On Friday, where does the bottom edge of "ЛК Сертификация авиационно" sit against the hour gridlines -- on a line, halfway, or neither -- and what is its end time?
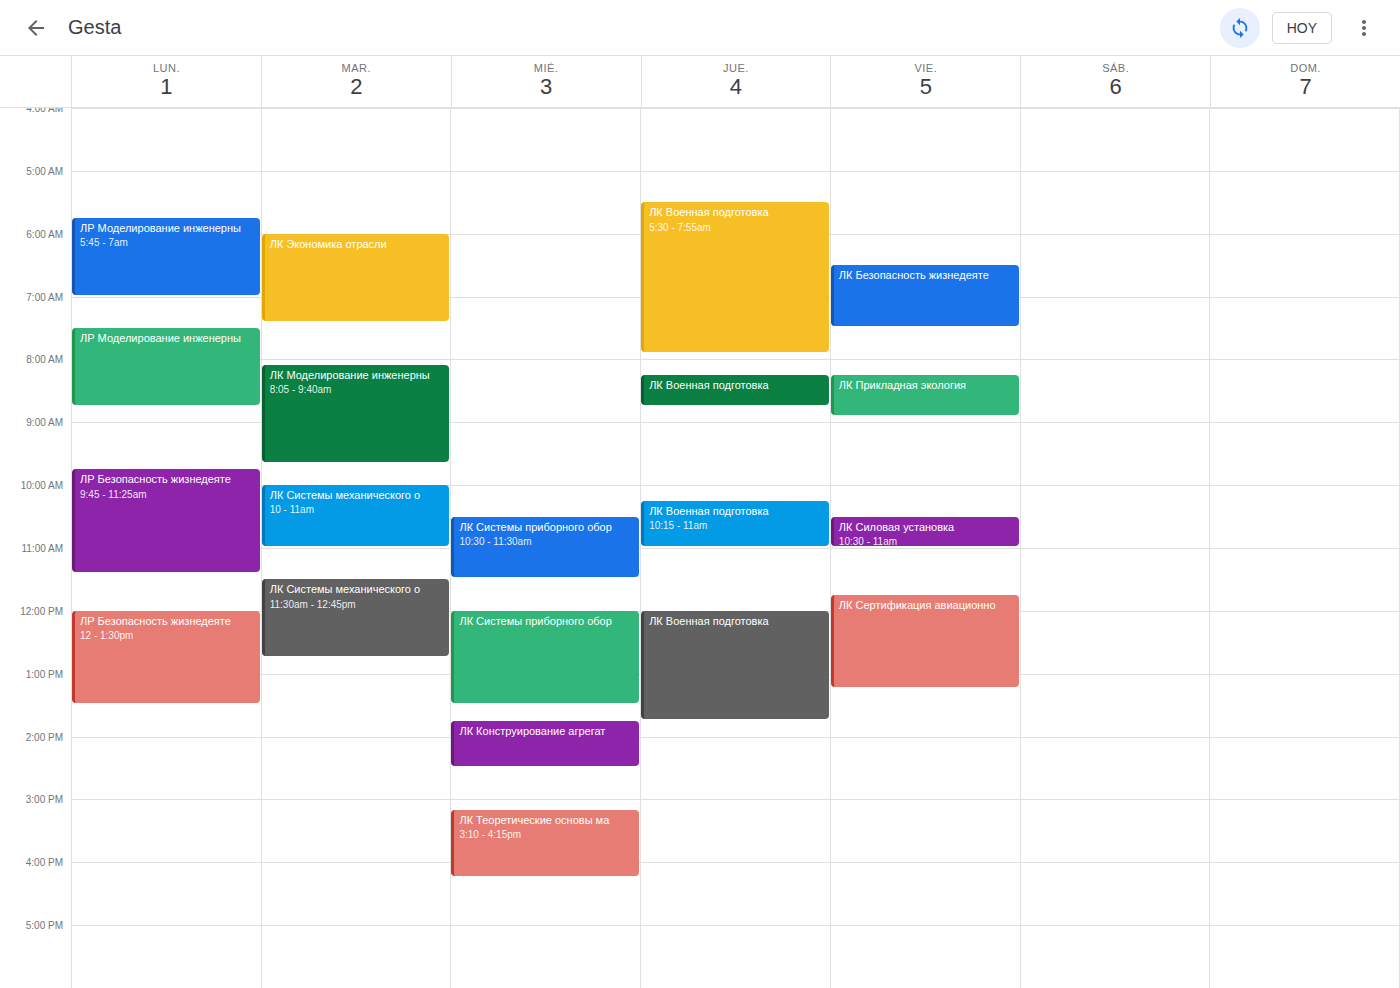
1:15 PM -- neither: a quarter of the way from the 1 PM line to the 2 PM line.